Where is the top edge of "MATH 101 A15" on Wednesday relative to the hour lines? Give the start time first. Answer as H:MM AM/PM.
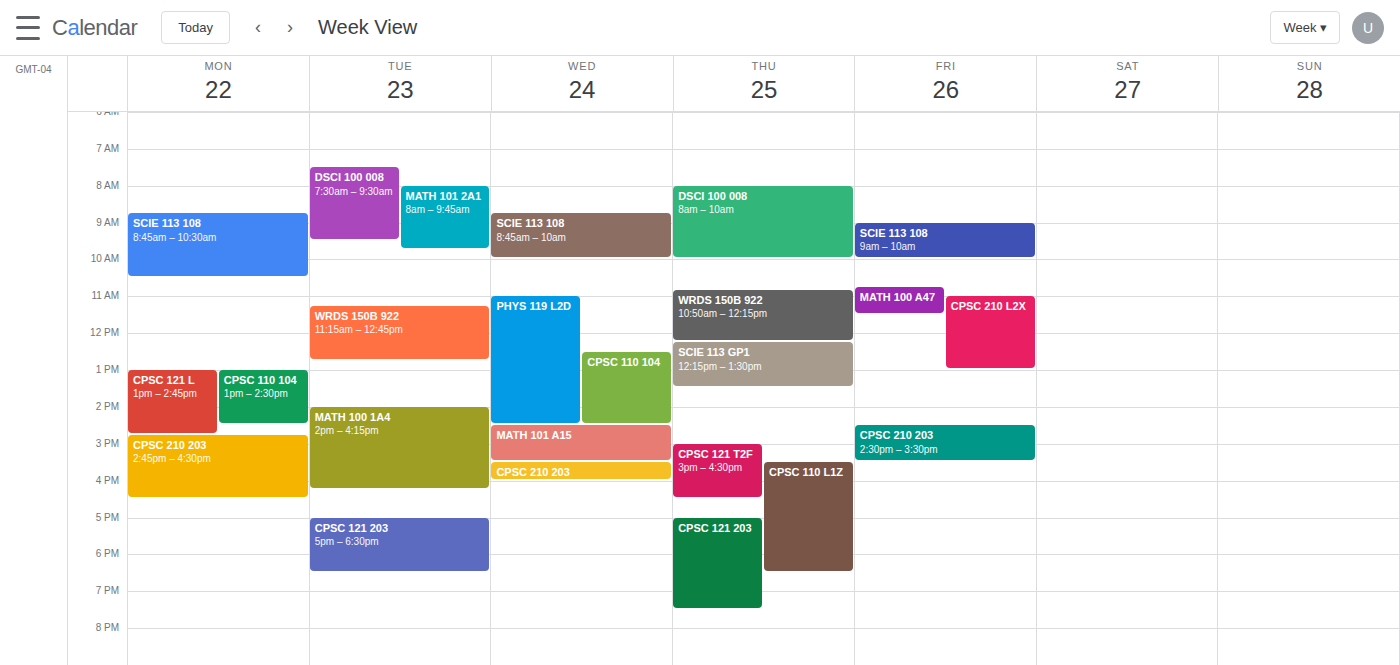
2:30 PM -- halfway between the 2 PM and 3 PM lines.